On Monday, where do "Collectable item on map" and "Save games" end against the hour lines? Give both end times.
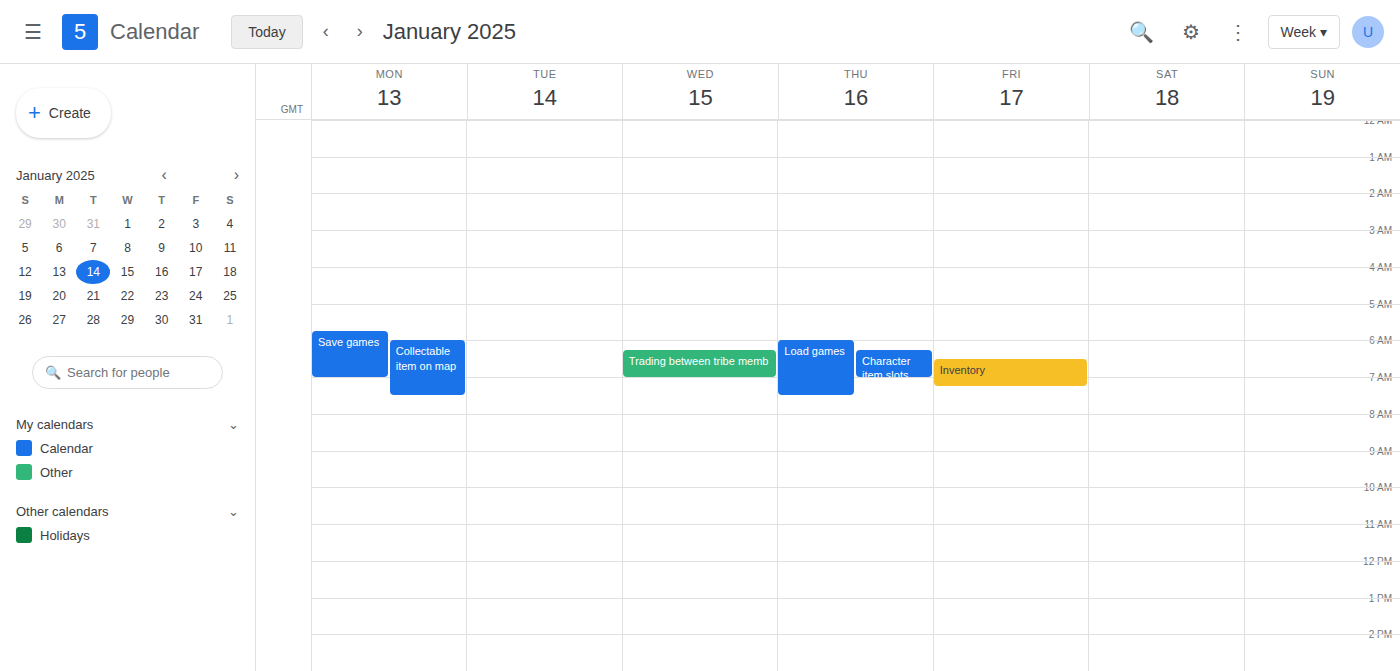
"Collectable item on map": 7:30 AM, halfway between the 7 AM and 8 AM lines. "Save games": 7:00 AM, exactly on the 7 AM line.